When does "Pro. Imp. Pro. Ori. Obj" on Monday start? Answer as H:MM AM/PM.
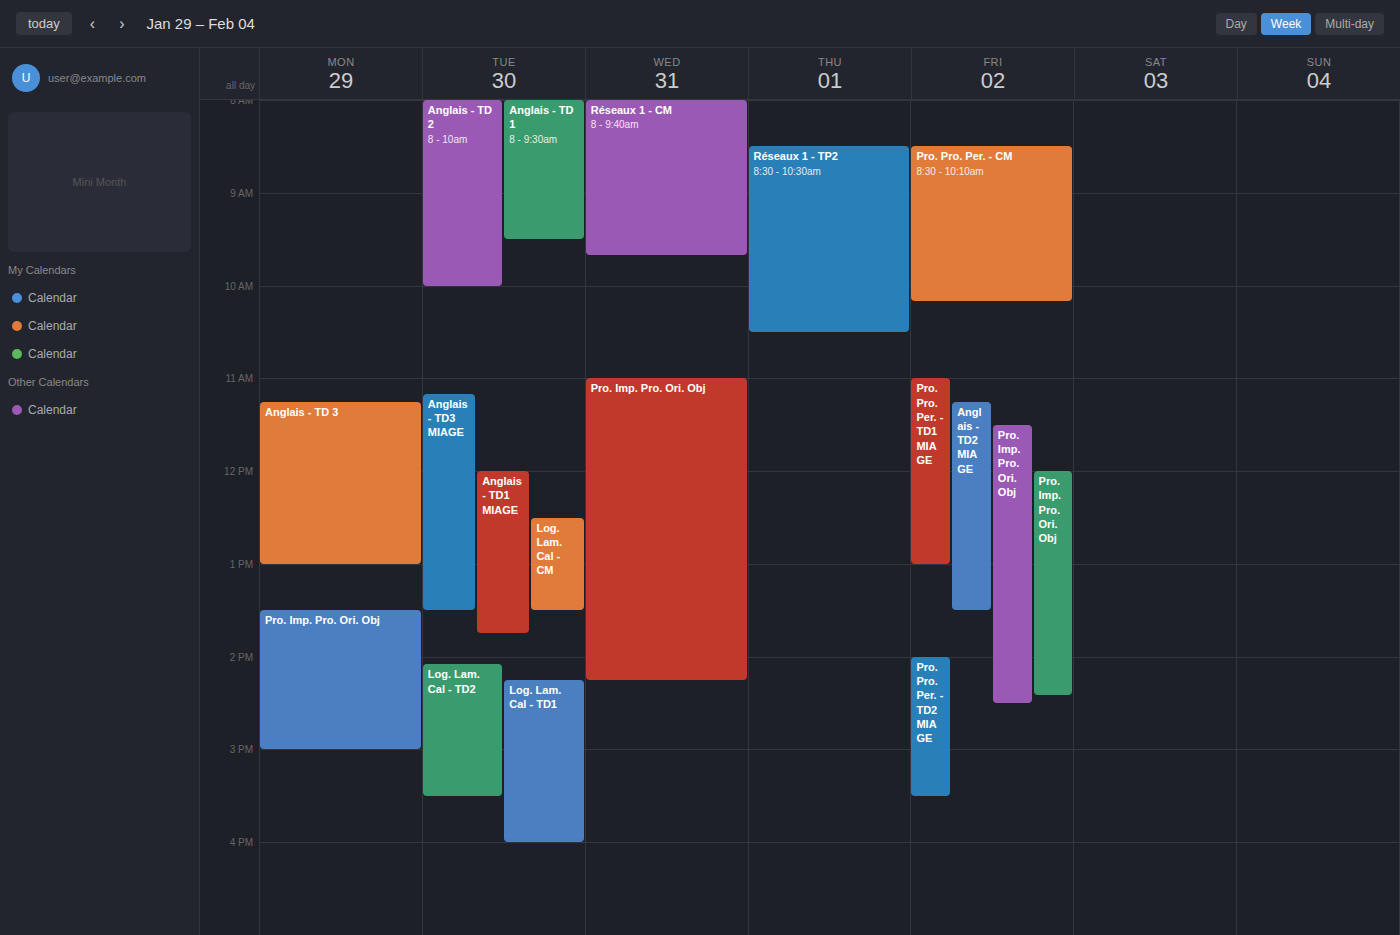
1:30 PM